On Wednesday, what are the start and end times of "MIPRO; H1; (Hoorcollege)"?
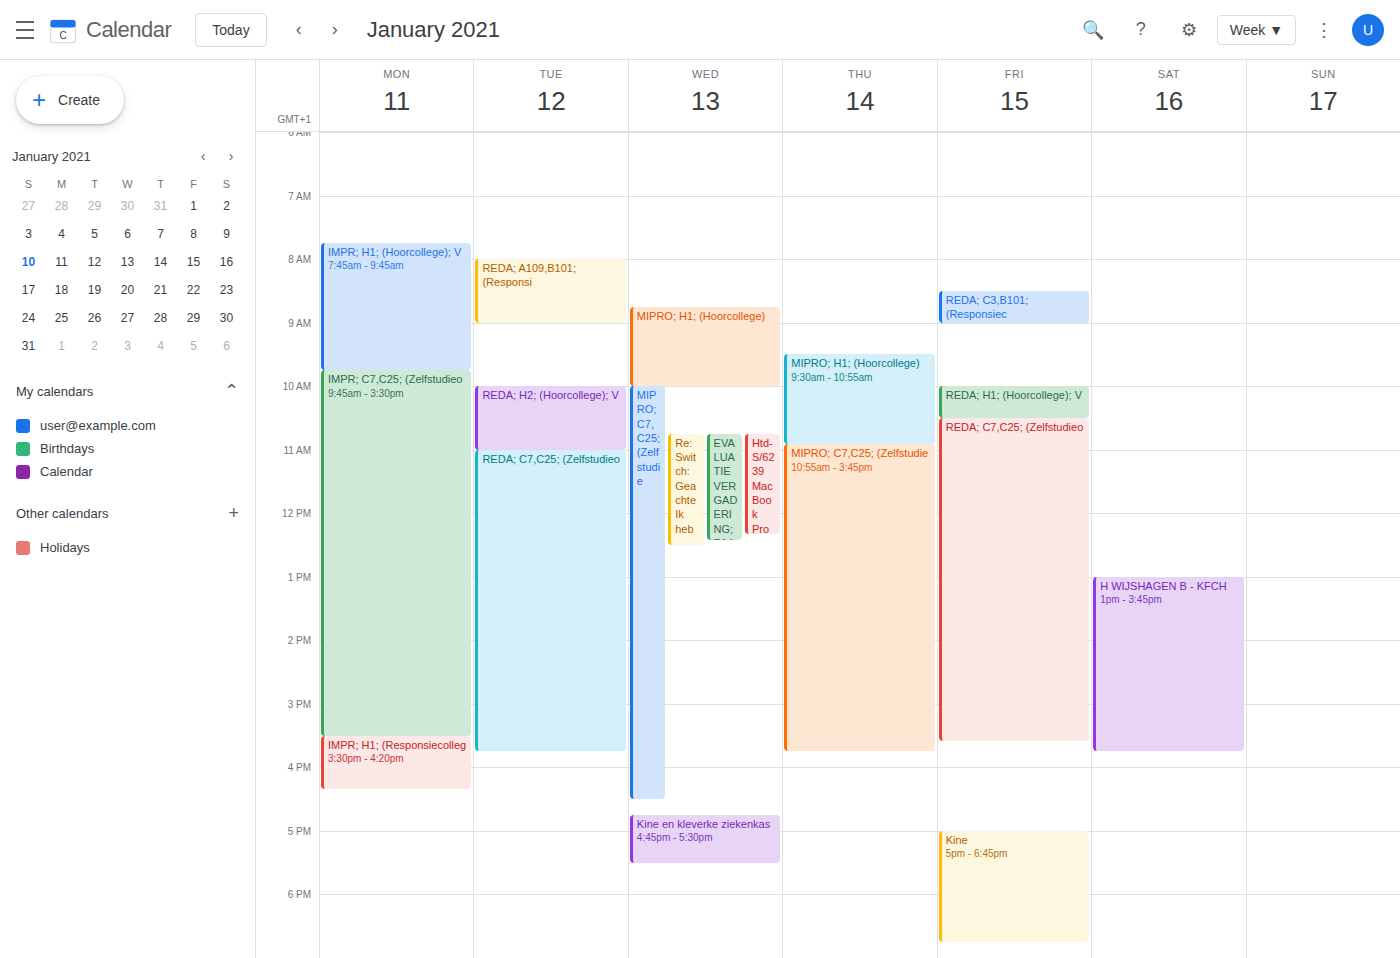
8:45 AM to 10:00 AM